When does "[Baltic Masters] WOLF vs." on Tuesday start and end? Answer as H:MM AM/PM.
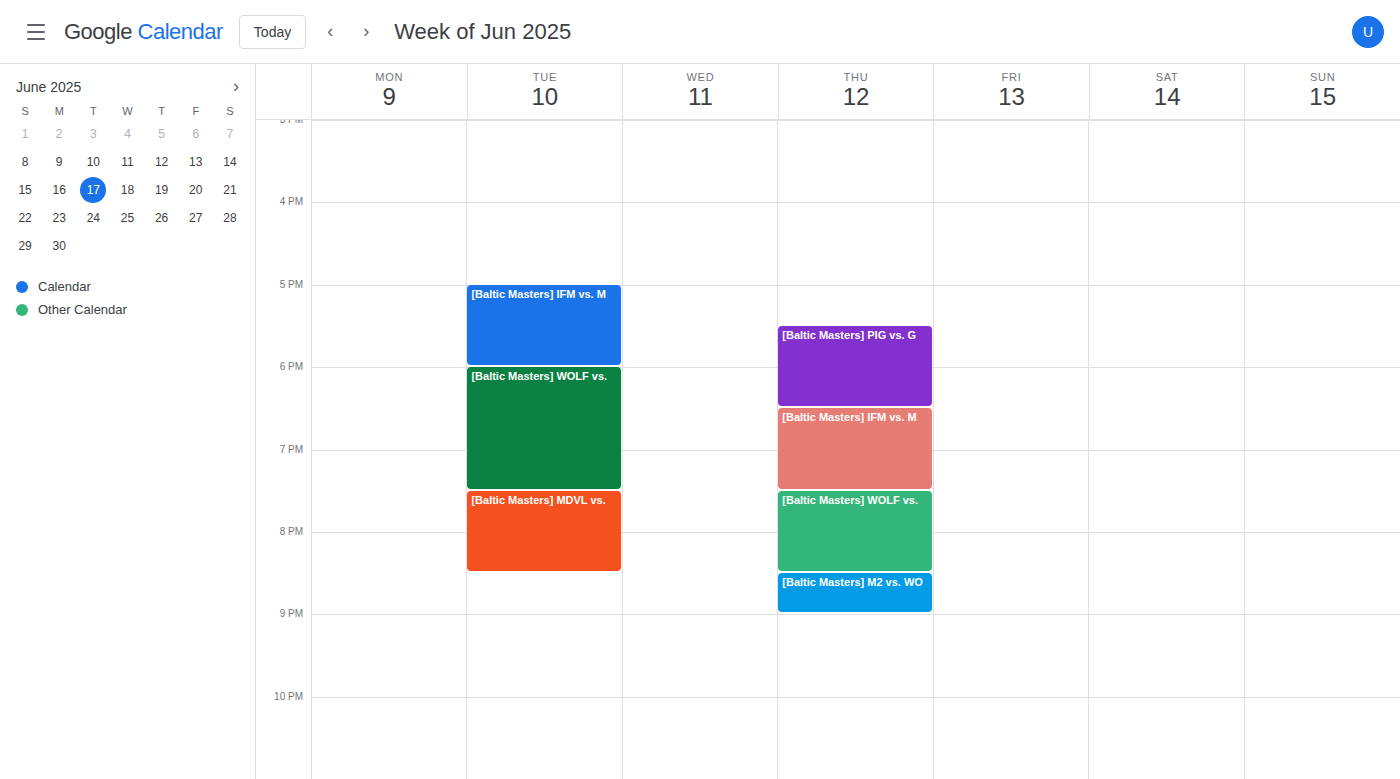
6:00 PM to 7:30 PM